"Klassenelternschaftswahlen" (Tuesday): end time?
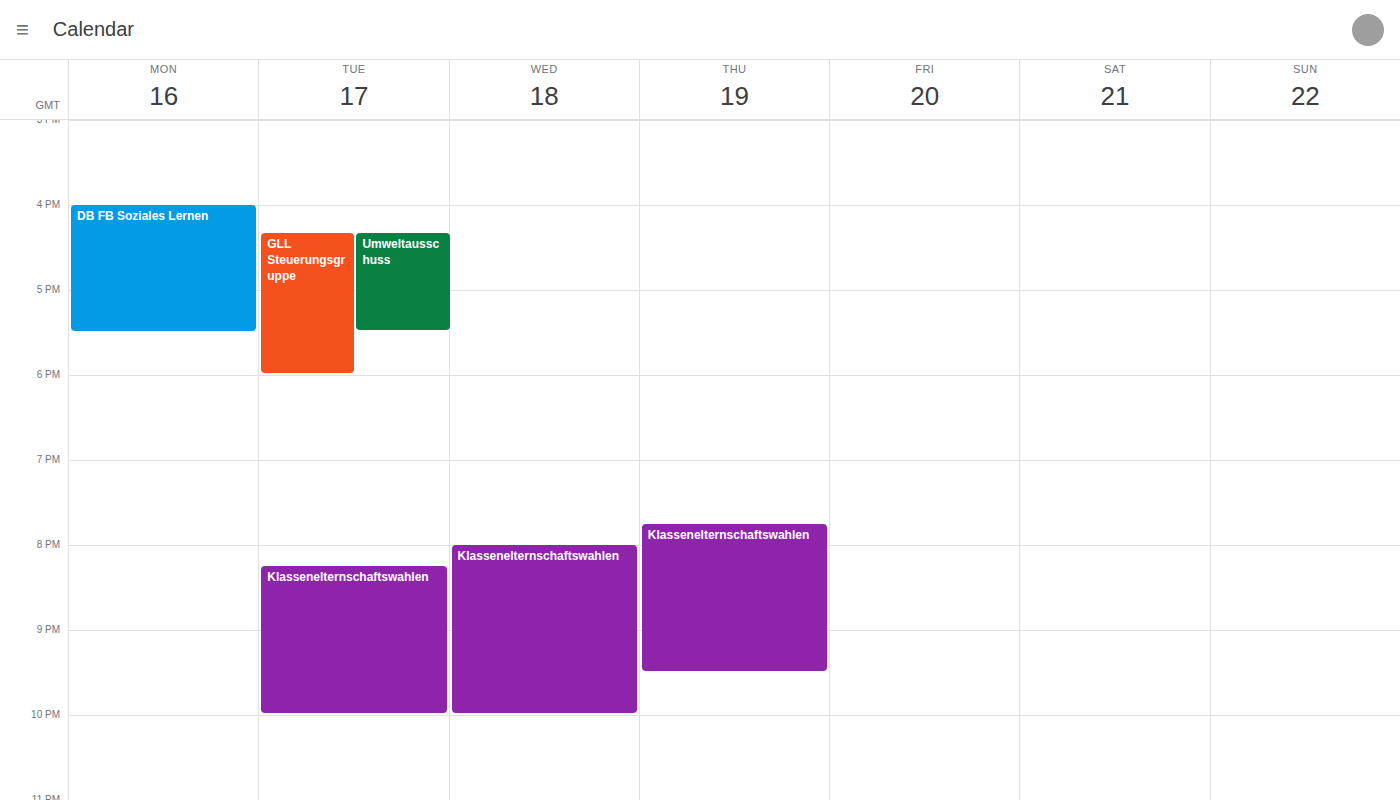
10:00 PM